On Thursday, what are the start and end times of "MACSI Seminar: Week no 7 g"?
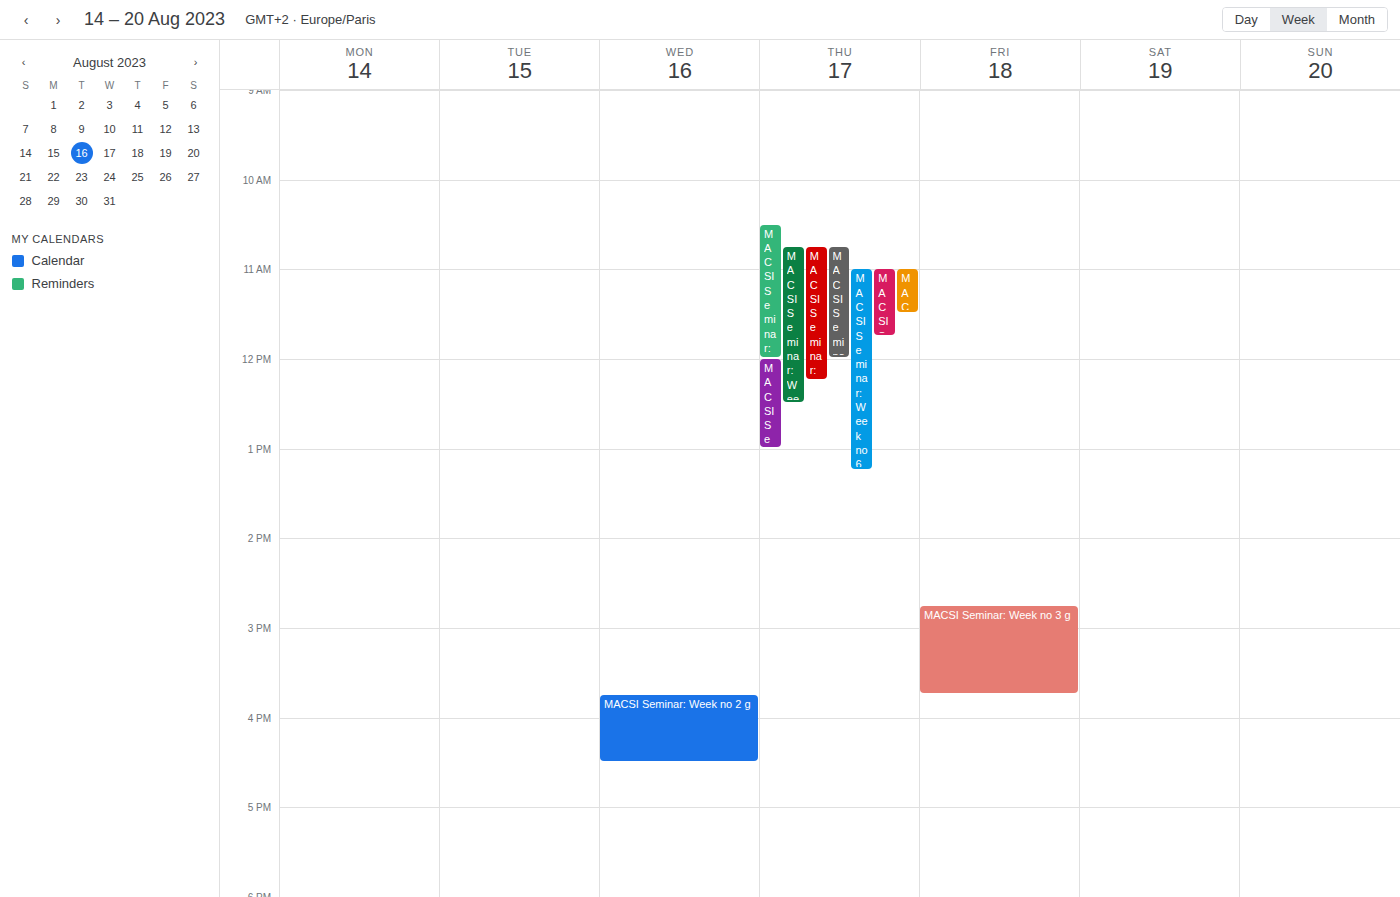
10:30 AM to 12:00 PM